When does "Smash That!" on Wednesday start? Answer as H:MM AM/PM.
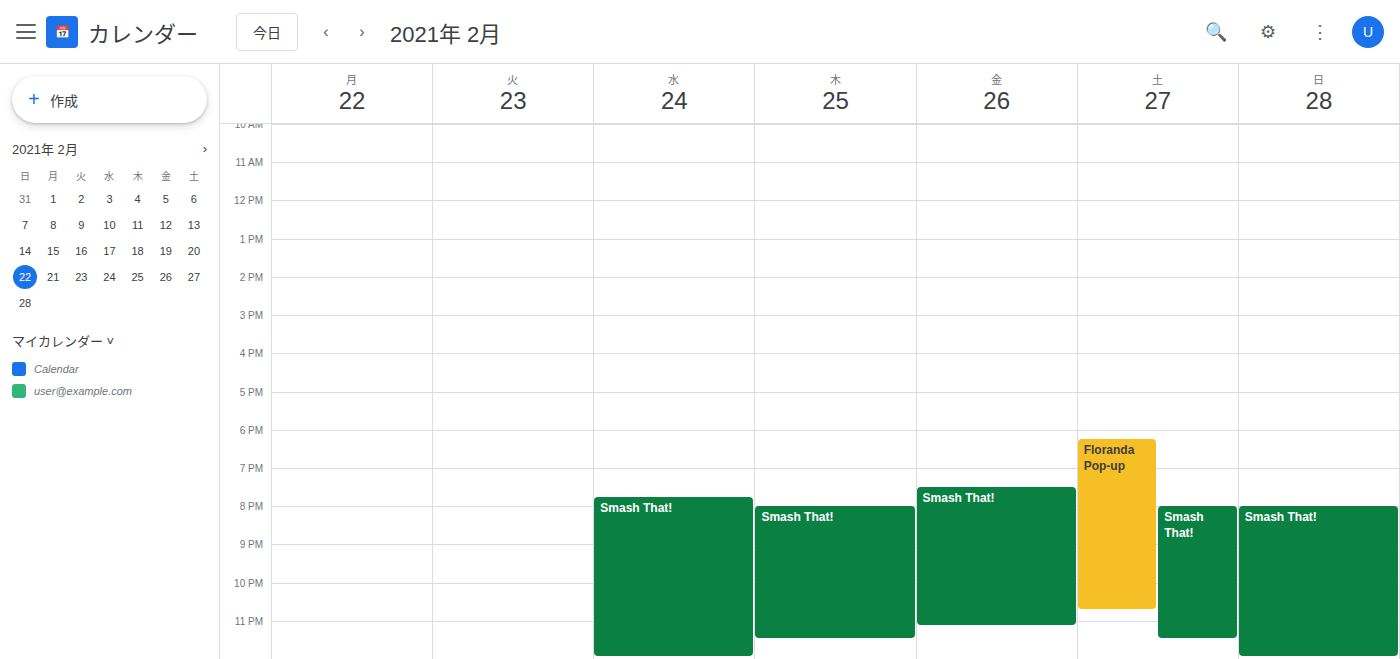
7:45 PM